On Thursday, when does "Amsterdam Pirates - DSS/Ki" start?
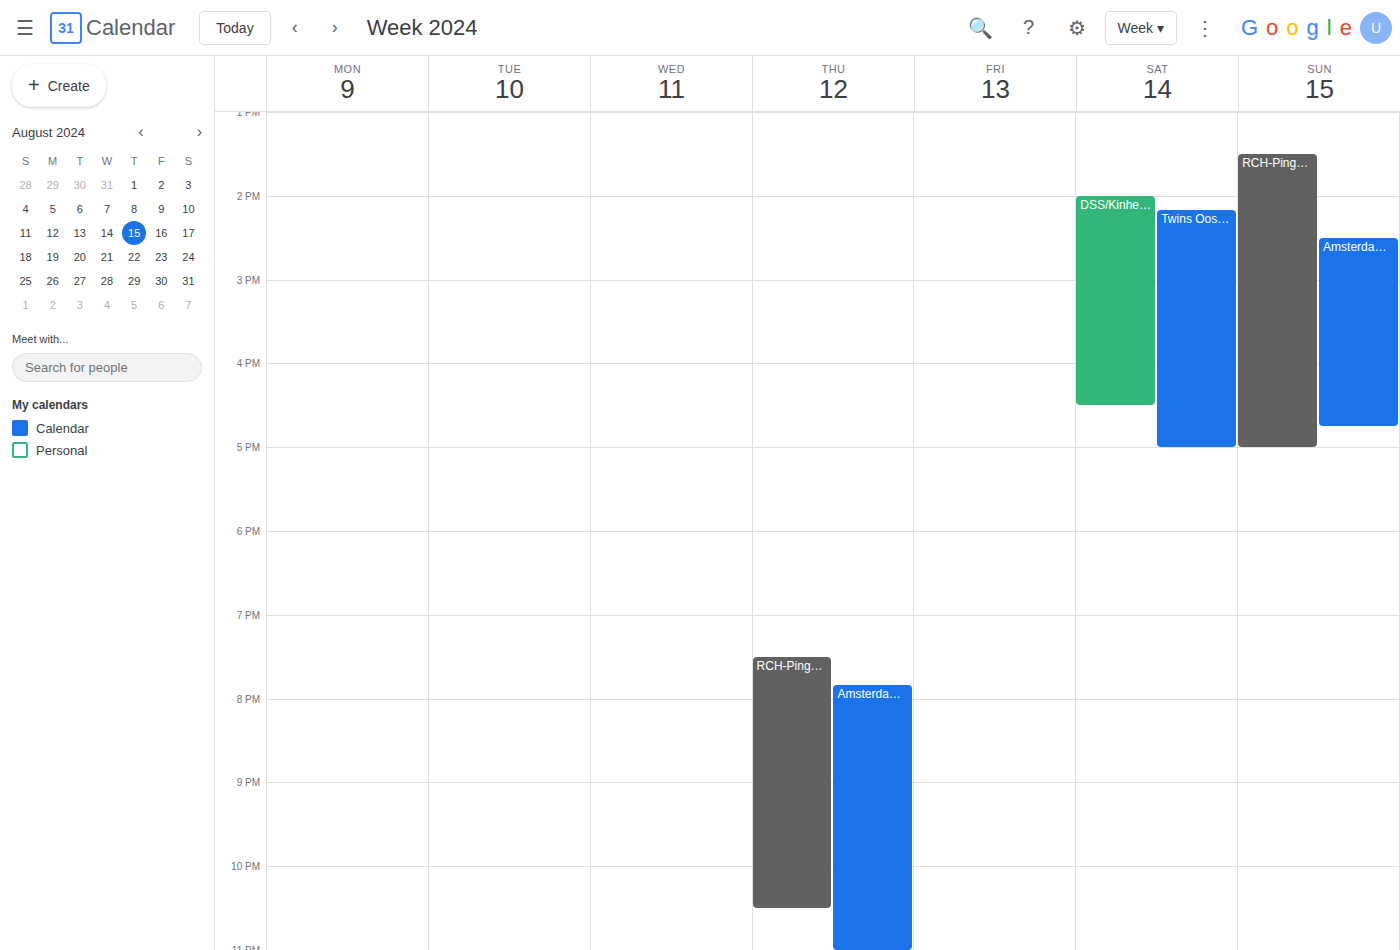
7:50 PM